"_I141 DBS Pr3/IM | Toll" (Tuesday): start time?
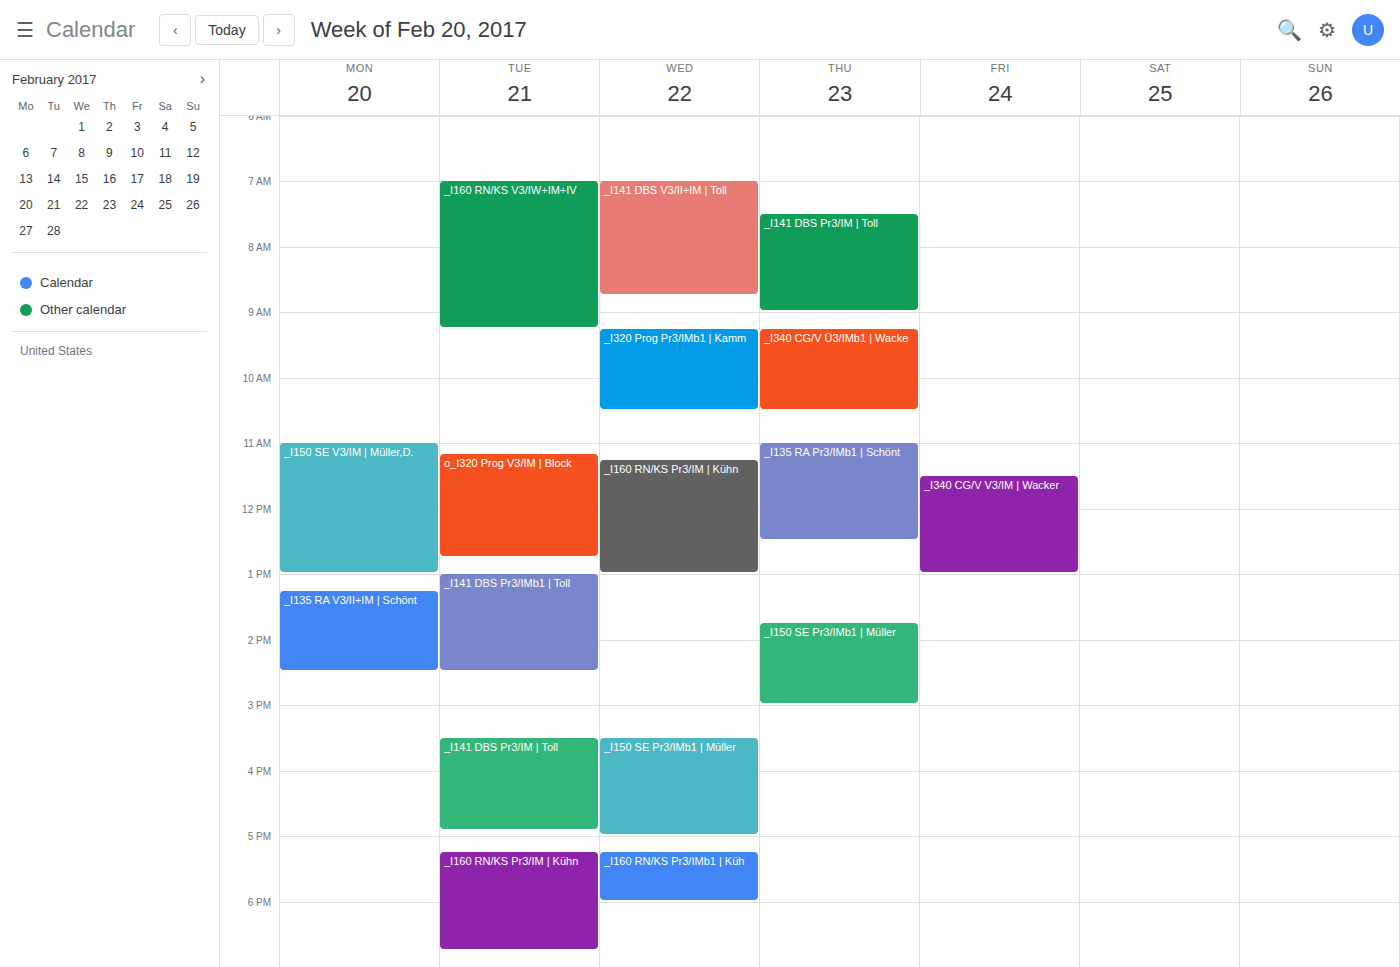
3:30 PM